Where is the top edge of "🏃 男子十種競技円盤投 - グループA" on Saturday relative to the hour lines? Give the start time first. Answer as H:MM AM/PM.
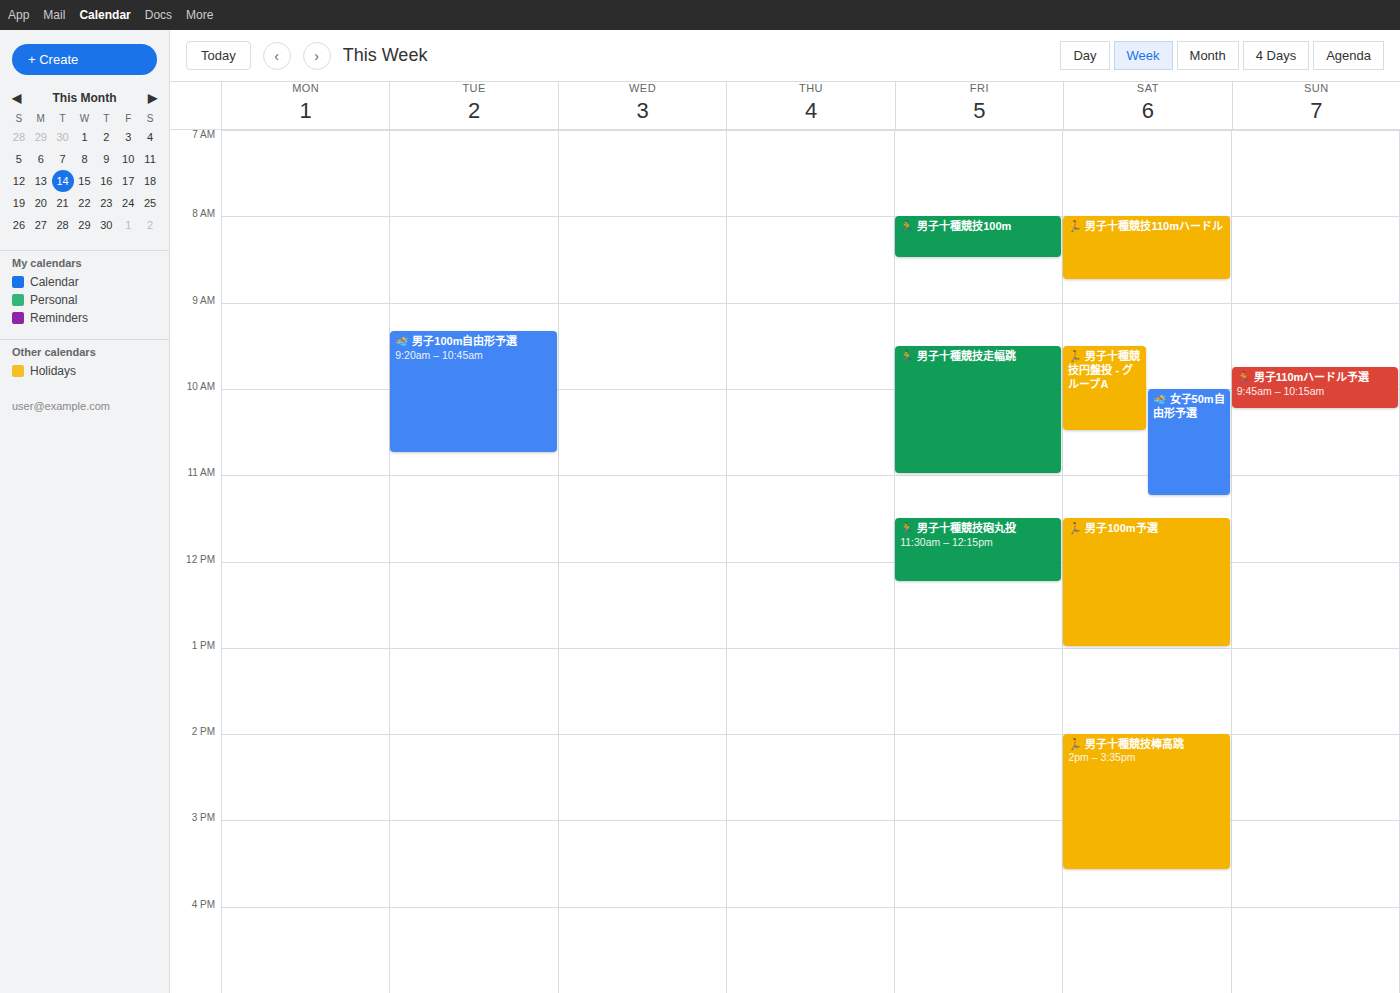
9:30 AM -- halfway between the 9 AM and 10 AM lines.